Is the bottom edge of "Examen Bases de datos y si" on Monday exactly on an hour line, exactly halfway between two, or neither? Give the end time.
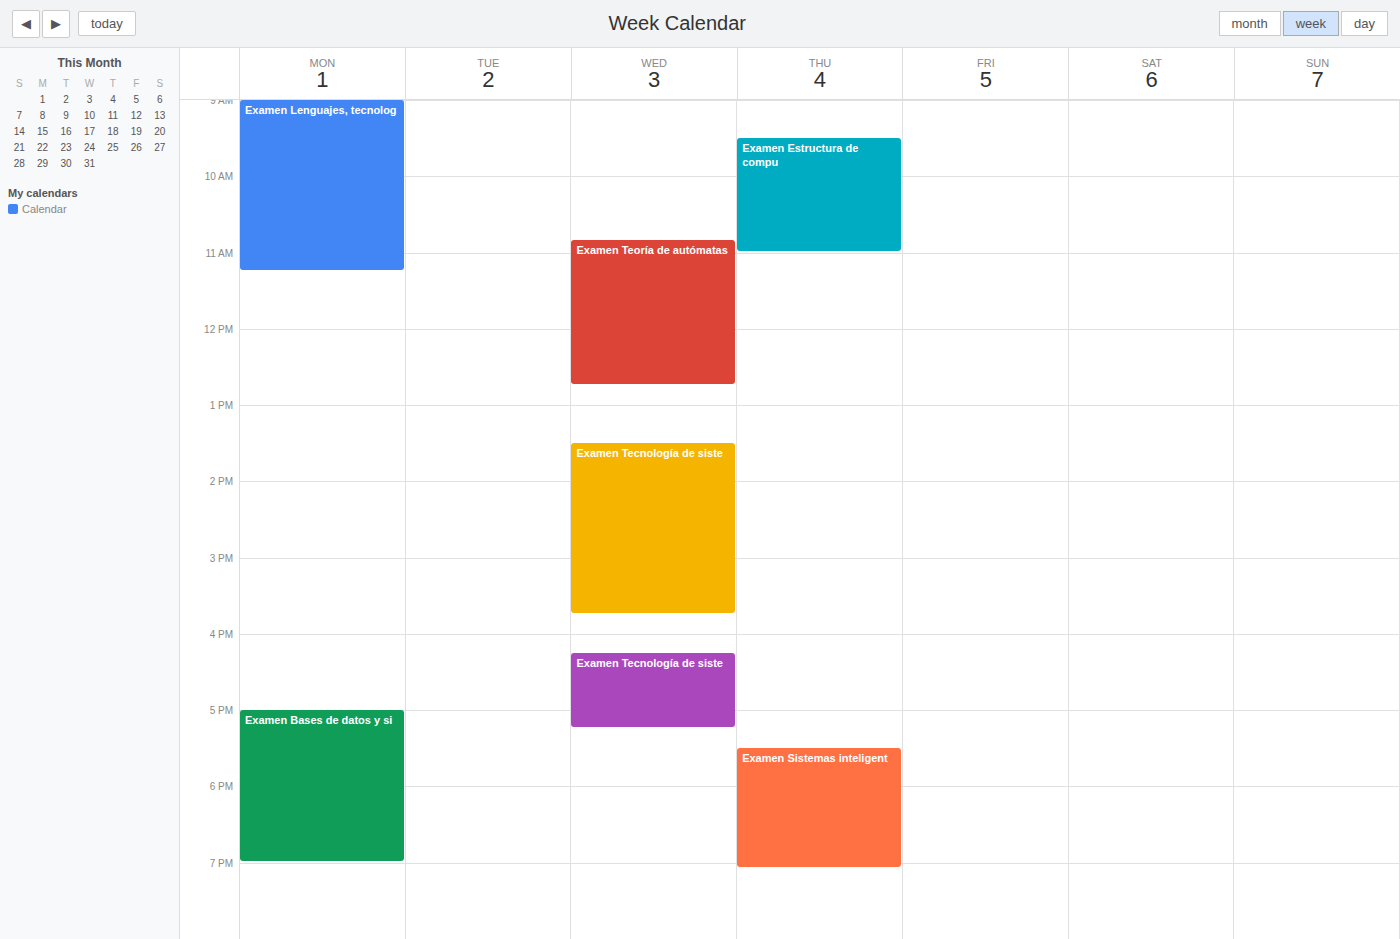
7:00 PM -- exactly on the 7 PM line.